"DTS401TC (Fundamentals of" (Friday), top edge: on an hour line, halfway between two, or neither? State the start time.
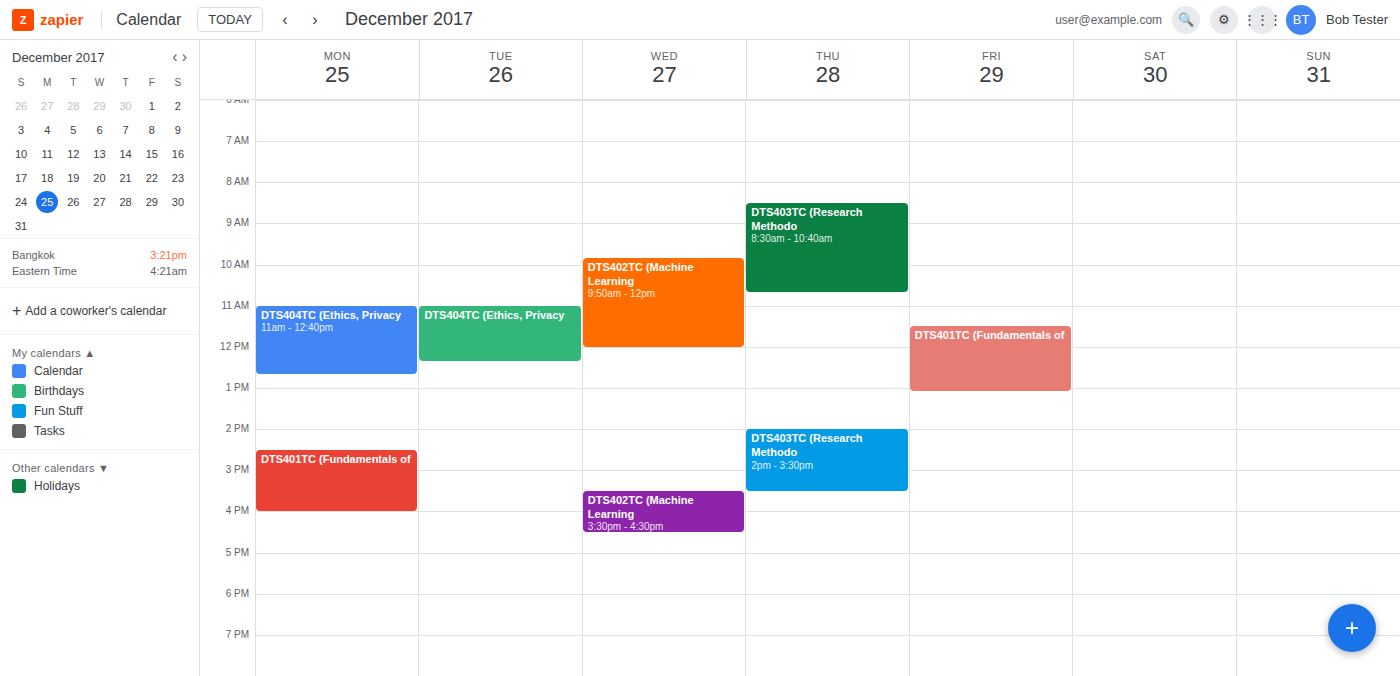
11:30 -- halfway between the 11:00 and 12:00 lines.